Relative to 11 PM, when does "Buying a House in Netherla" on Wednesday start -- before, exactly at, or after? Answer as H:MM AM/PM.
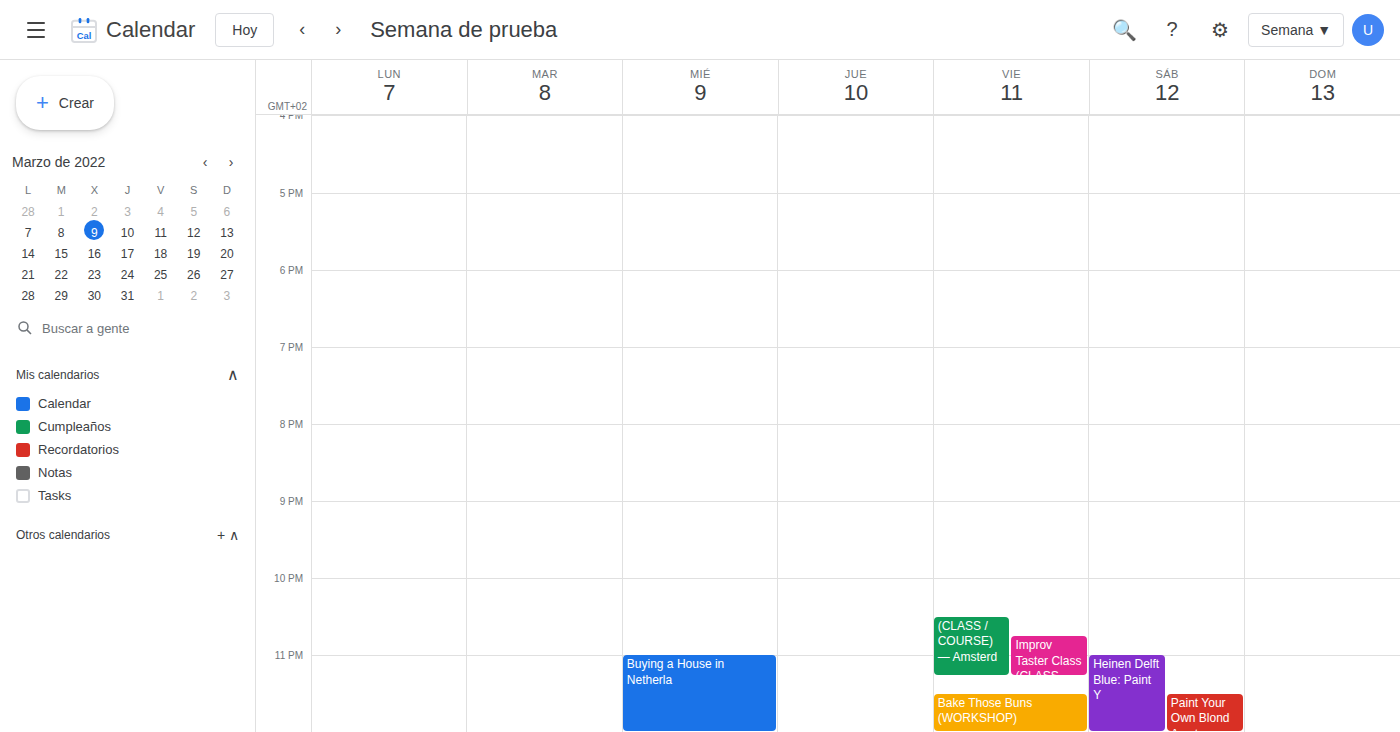
11:00 PM -- exactly at 11 PM, on the 11 PM line.